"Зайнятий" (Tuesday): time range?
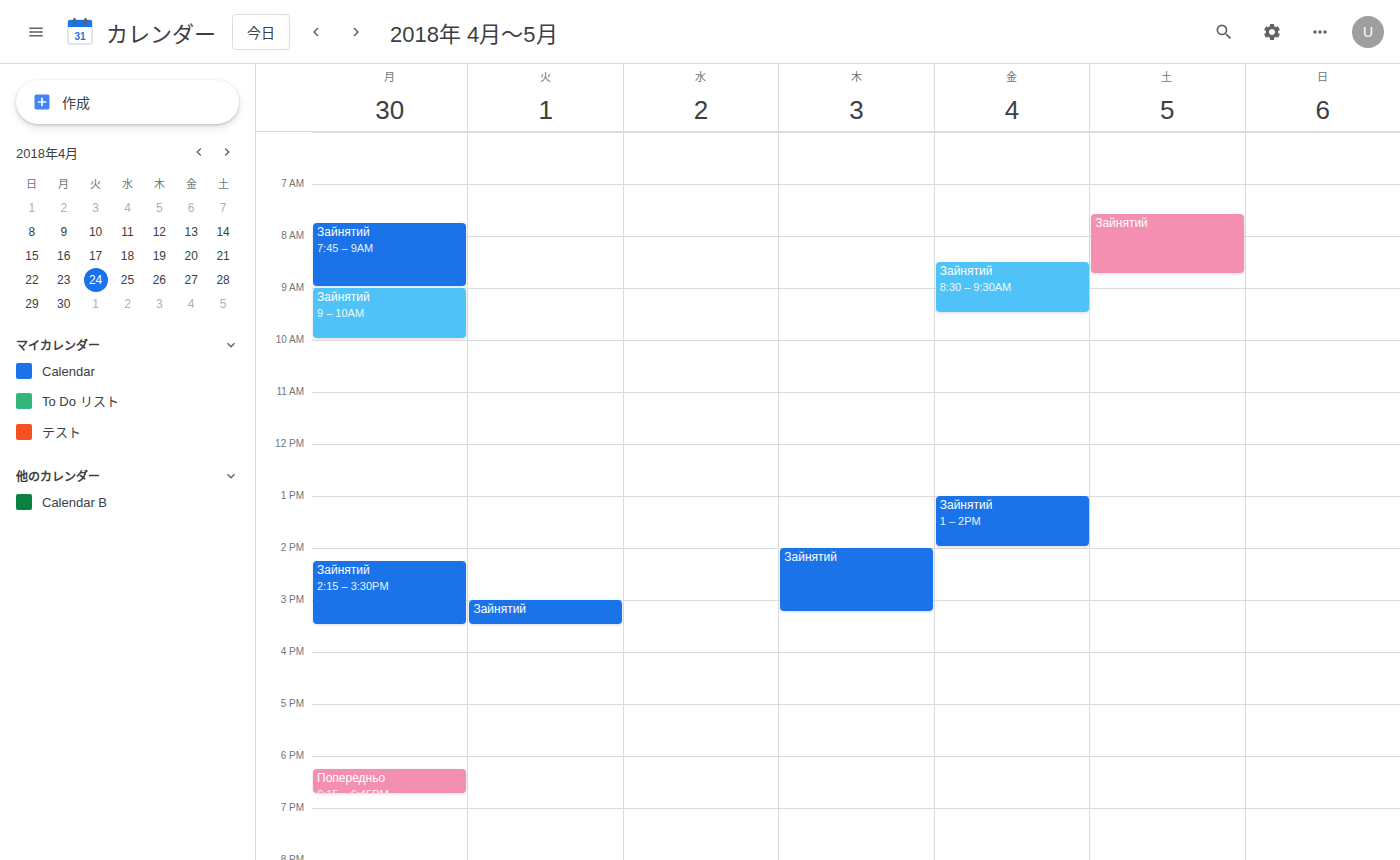
3:00 PM to 3:30 PM